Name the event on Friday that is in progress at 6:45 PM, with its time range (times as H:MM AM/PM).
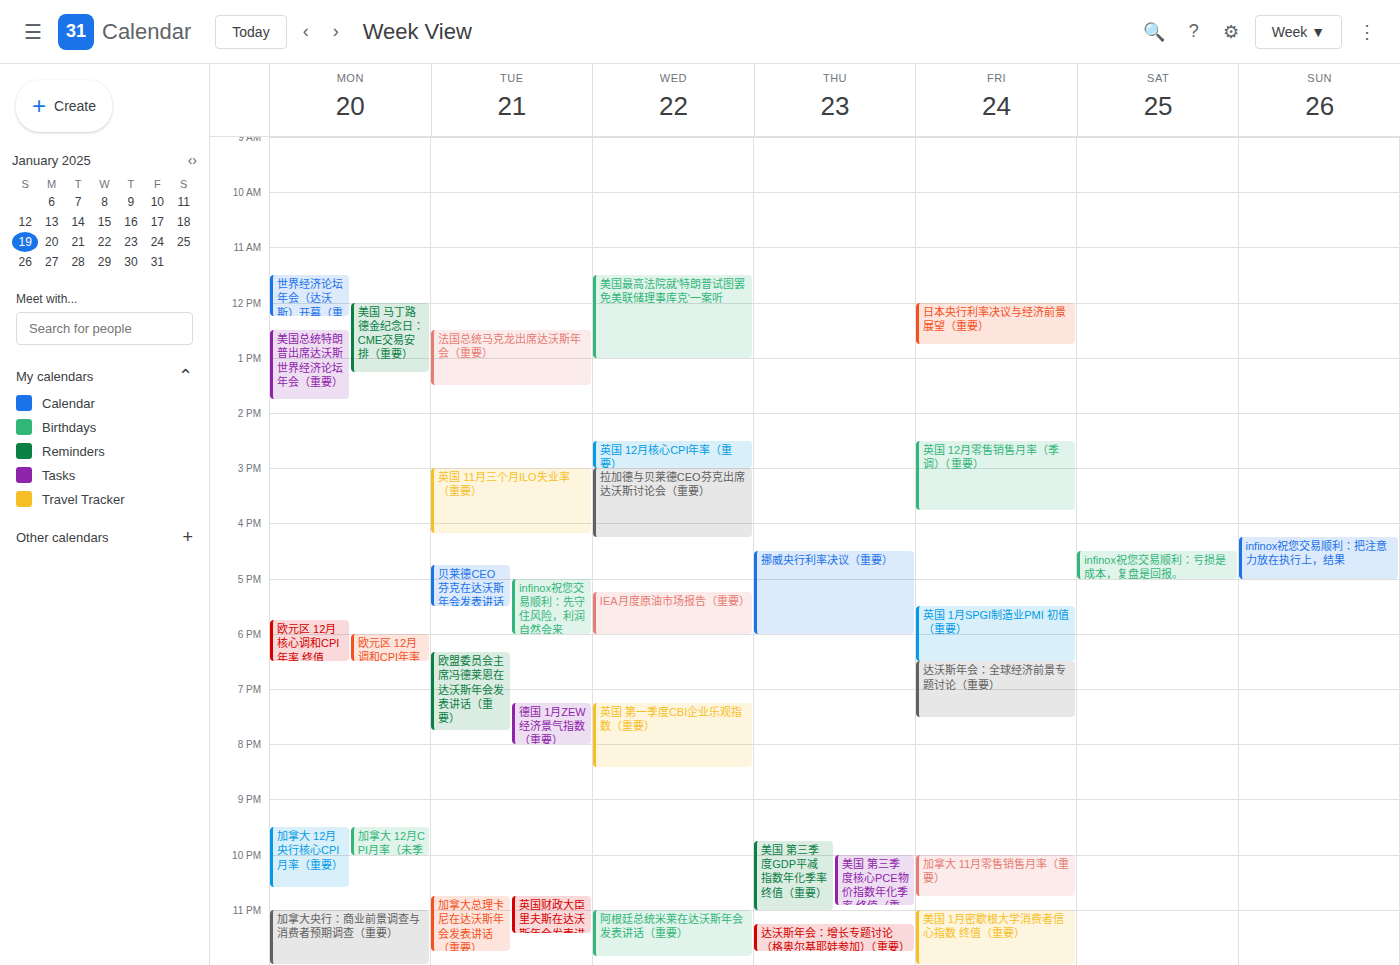
"达沃斯年会：全球经济前景专题讨论（重要）", 6:30 PM to 7:30 PM